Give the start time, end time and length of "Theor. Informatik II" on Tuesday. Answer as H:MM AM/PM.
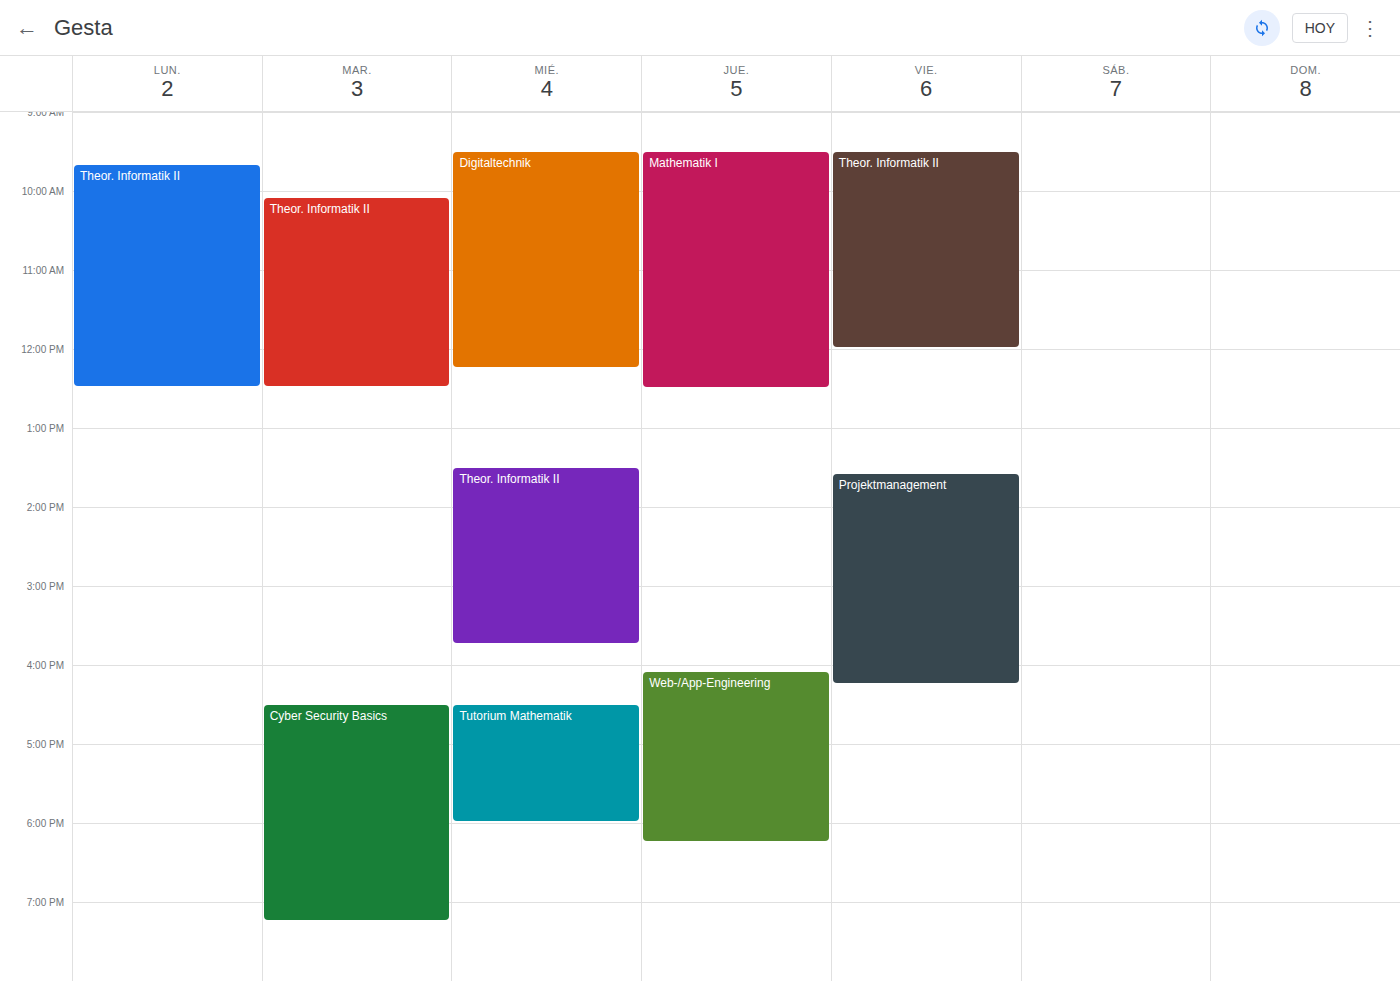
10:05 AM to 12:30 PM, 2 hours 25 minutes